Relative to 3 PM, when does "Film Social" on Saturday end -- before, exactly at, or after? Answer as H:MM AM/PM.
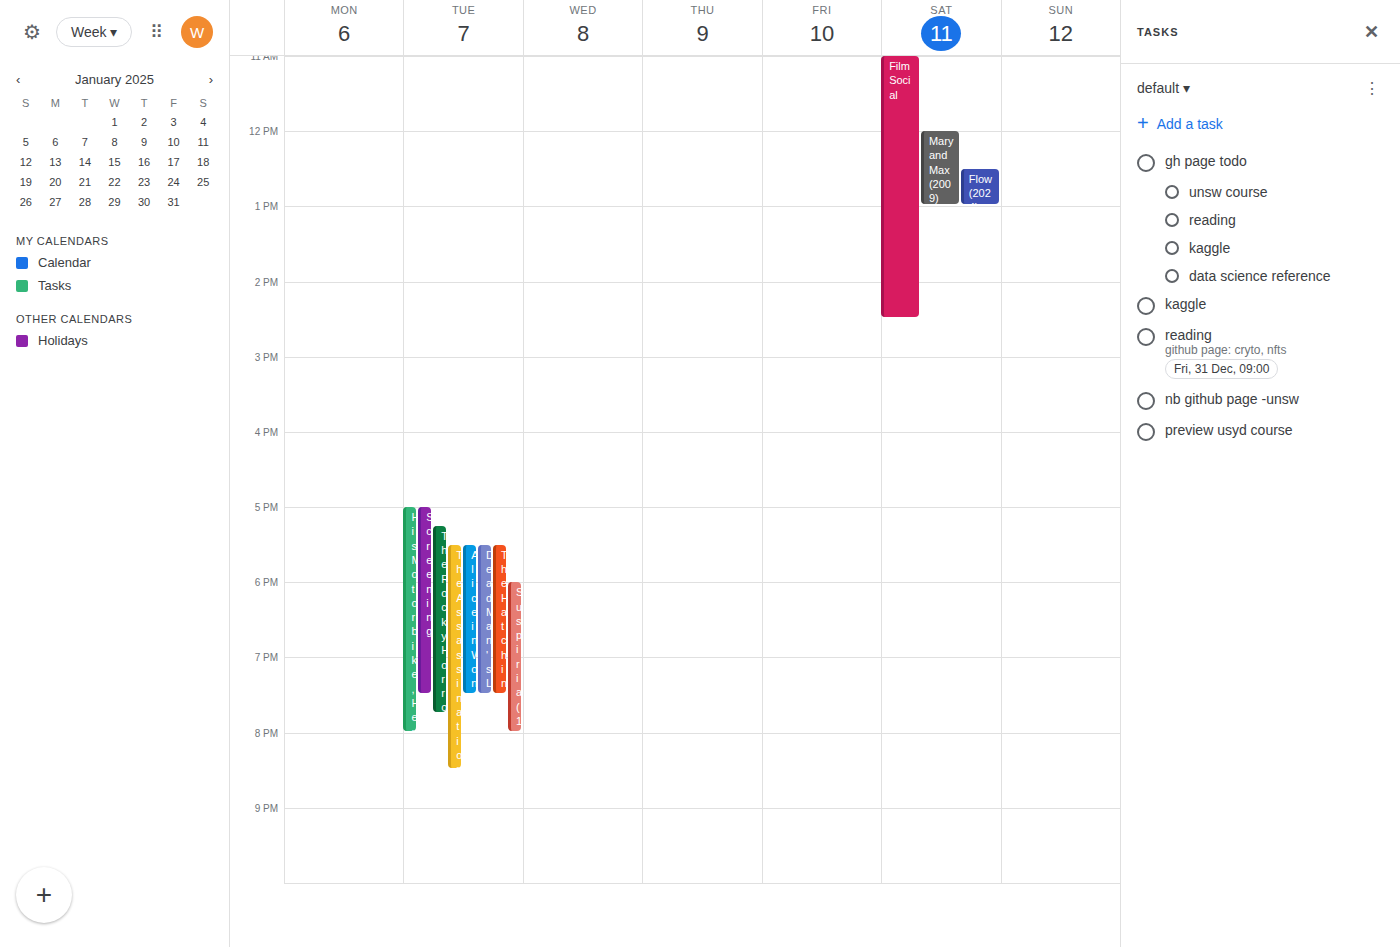
2:30 PM -- before 3 PM, 30 minutes above the 3 PM line.